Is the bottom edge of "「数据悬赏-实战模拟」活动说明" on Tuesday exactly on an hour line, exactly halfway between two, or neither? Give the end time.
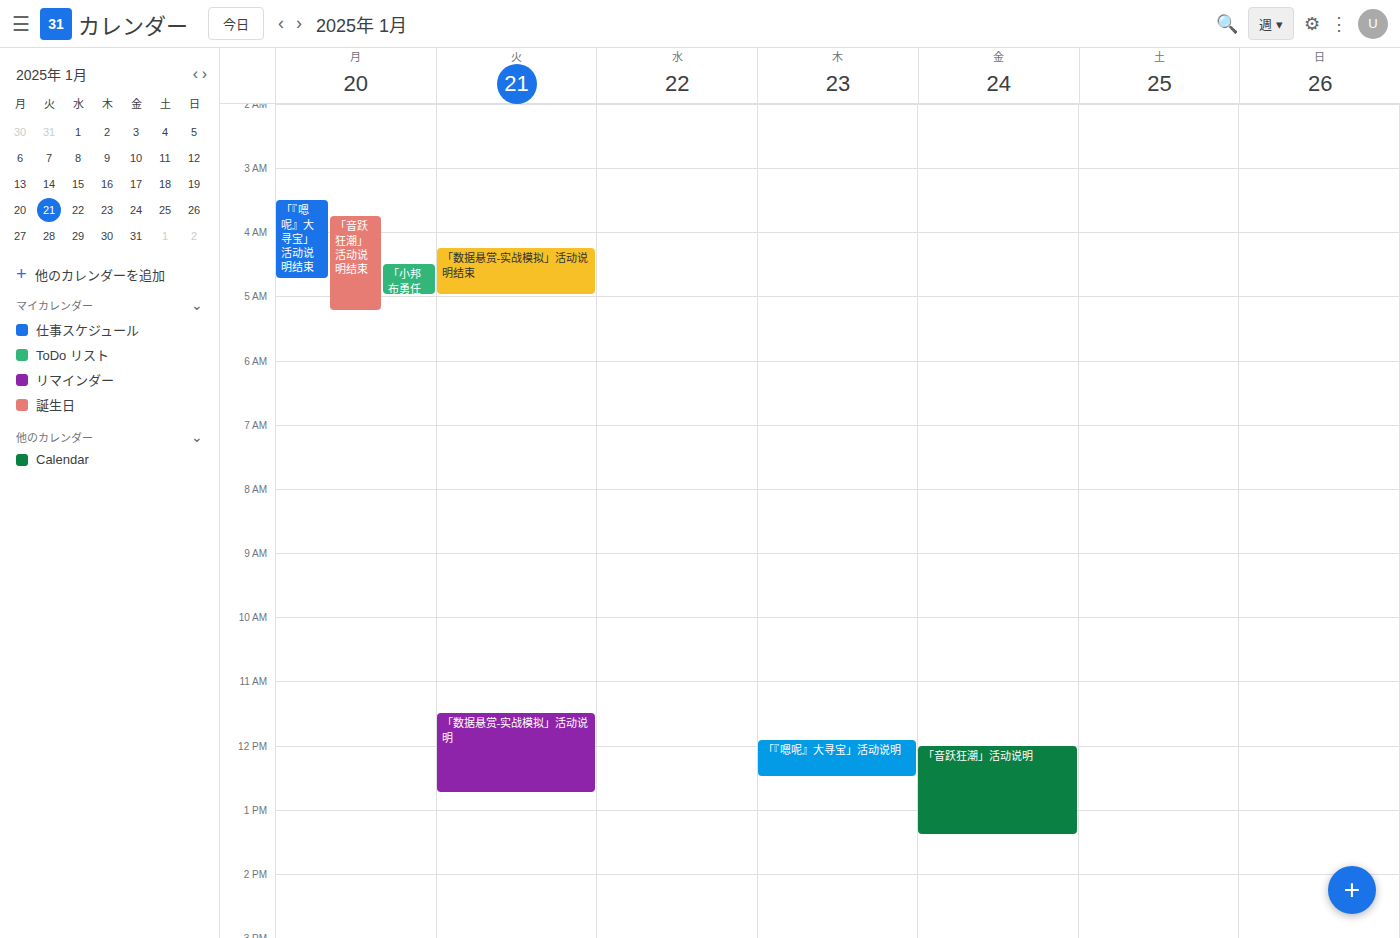
12:45 PM -- neither: three quarters of the way from the 12 PM line to the 1 PM line.